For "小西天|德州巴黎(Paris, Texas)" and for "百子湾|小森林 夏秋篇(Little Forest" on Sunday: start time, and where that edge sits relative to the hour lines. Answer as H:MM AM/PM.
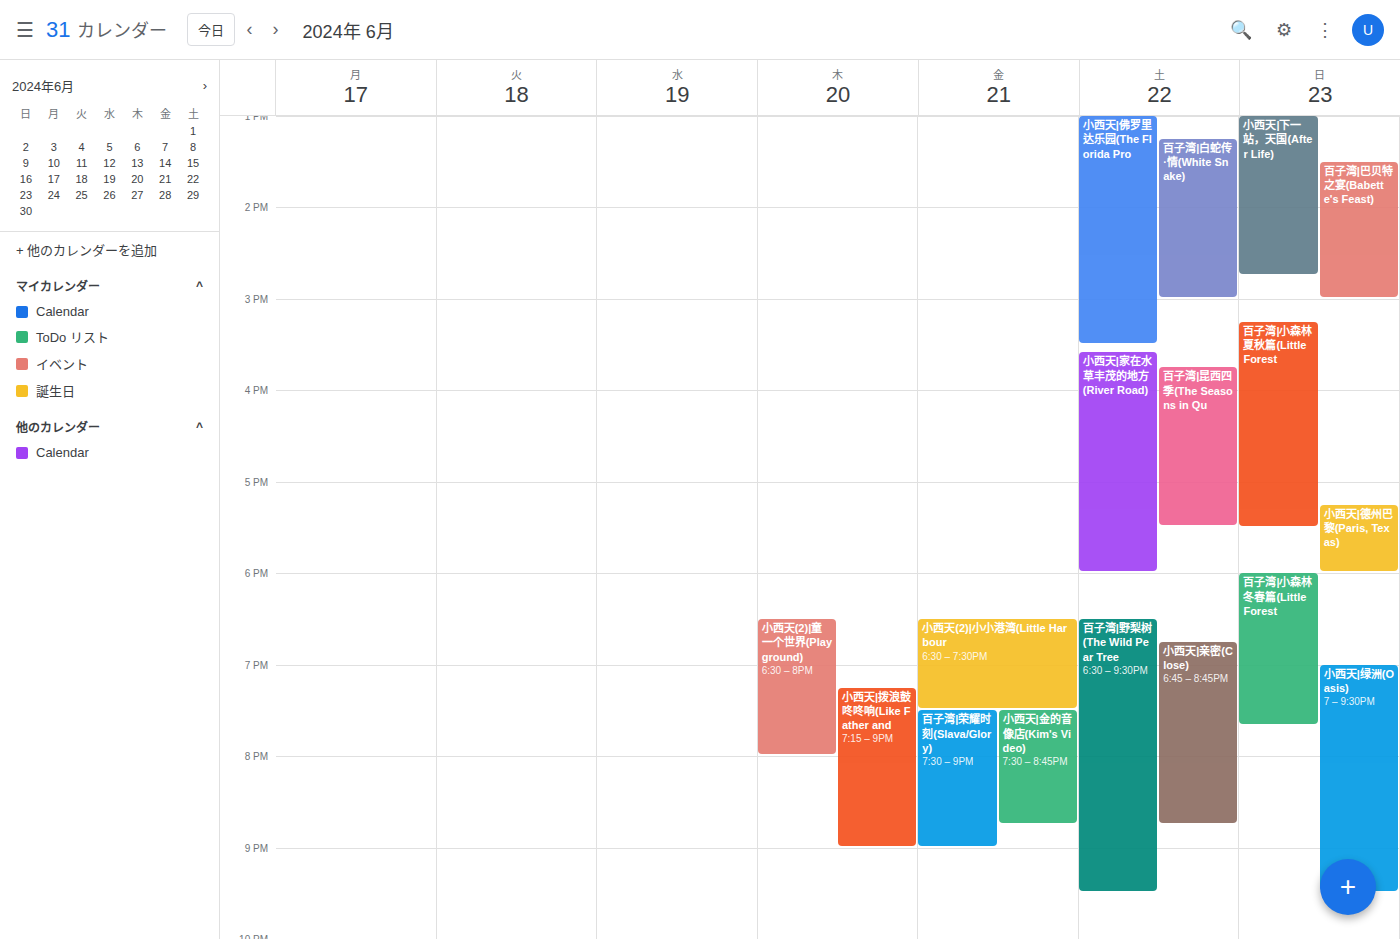
"小西天|德州巴黎(Paris, Texas)": 5:15 PM, neither: a quarter of the way from the 5 PM line to the 6 PM line. "百子湾|小森林 夏秋篇(Little Forest": 3:15 PM, neither: a quarter of the way from the 3 PM line to the 4 PM line.